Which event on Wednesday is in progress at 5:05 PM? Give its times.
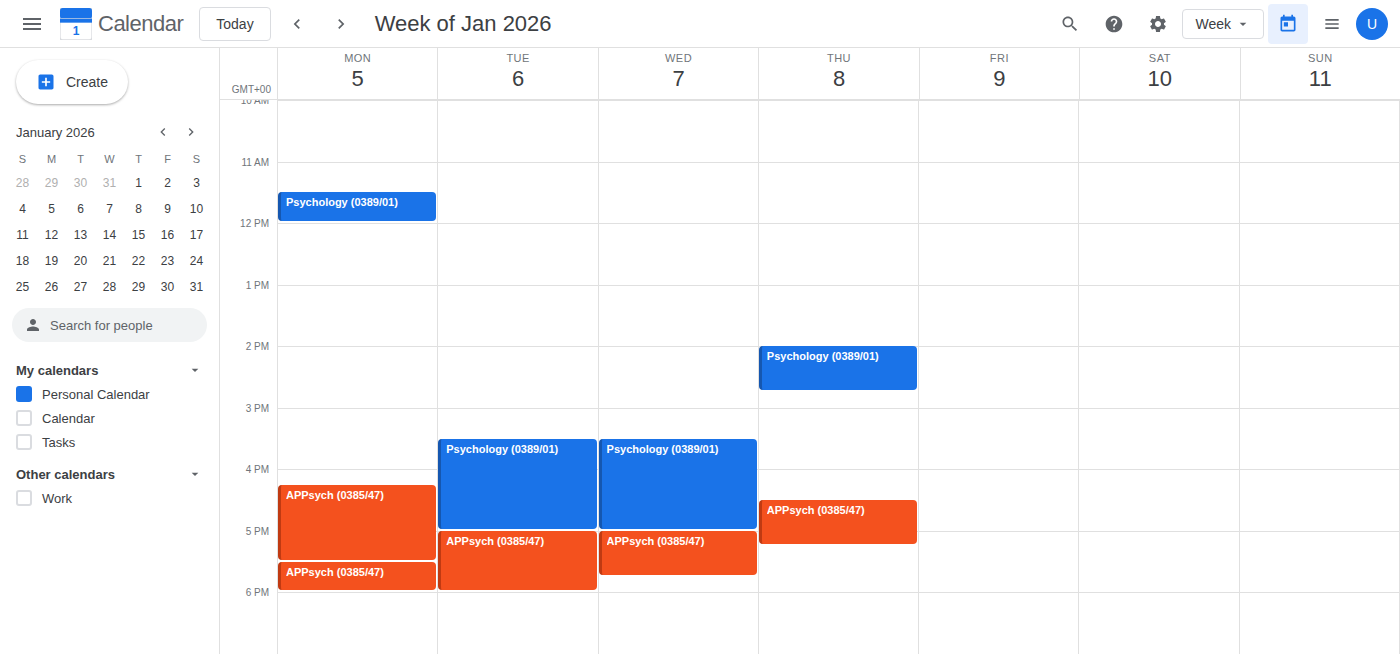
"APPsych (0385/47)", 5:00 PM to 5:45 PM